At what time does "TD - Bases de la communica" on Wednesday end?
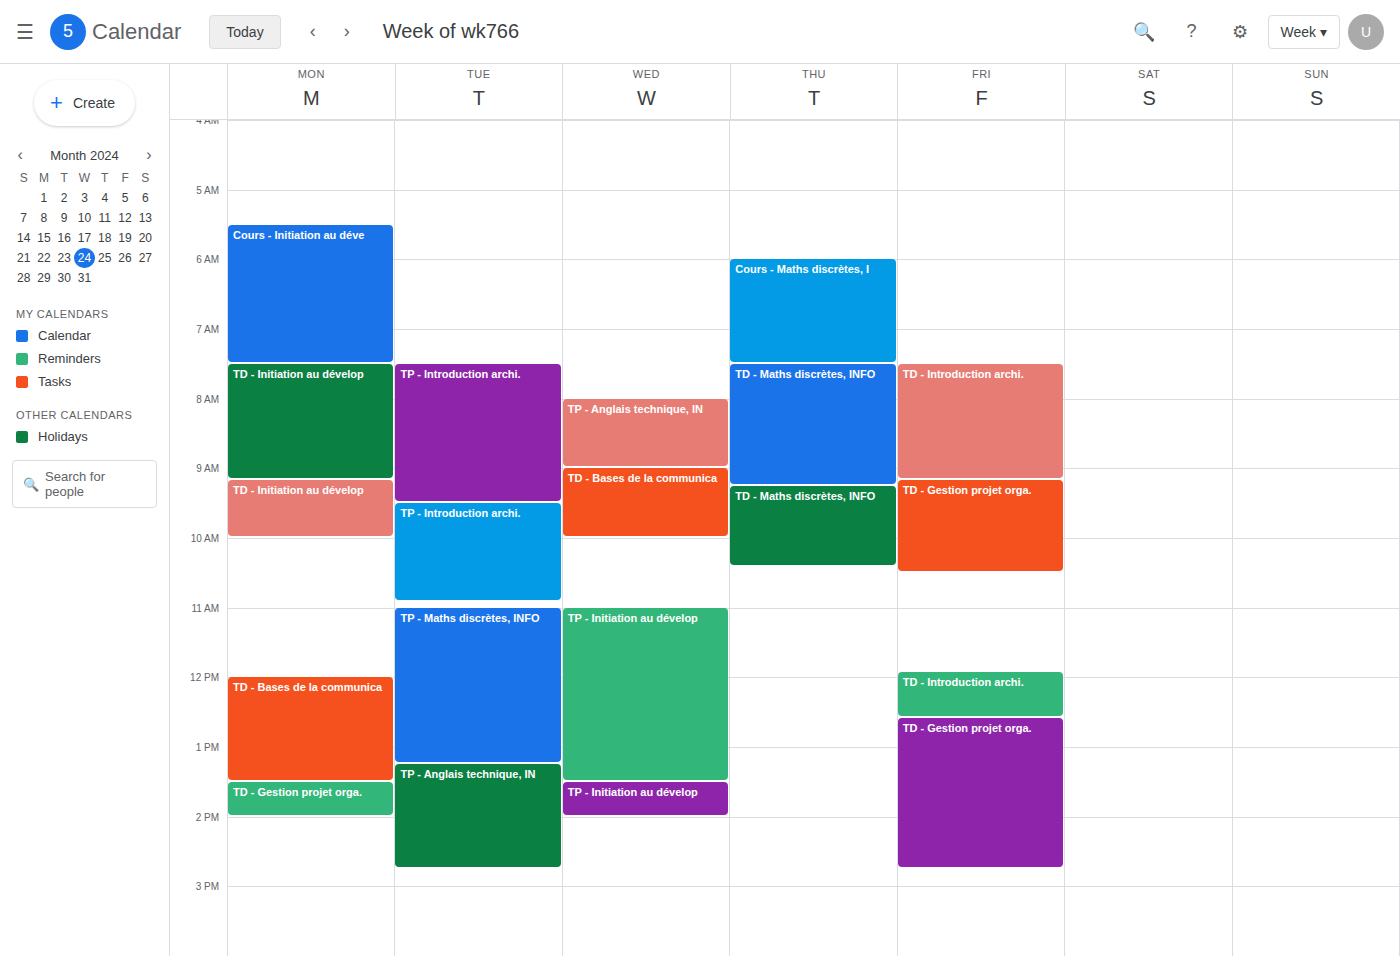
10:00 AM